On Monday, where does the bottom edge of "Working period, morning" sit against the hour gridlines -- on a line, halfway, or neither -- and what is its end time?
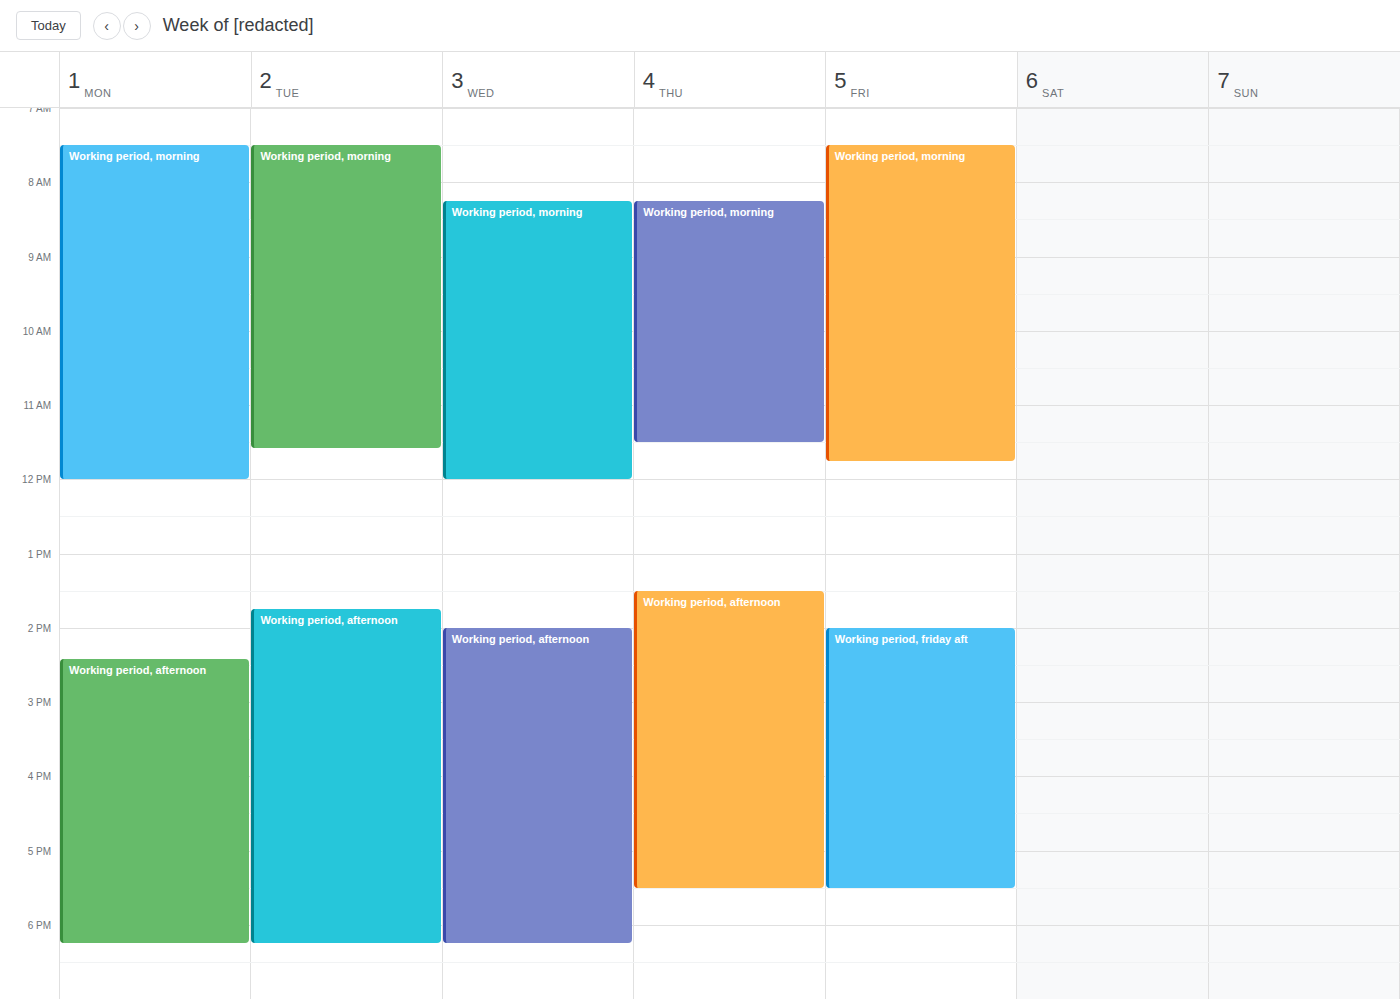
12:00 PM -- exactly on the 12 PM line.